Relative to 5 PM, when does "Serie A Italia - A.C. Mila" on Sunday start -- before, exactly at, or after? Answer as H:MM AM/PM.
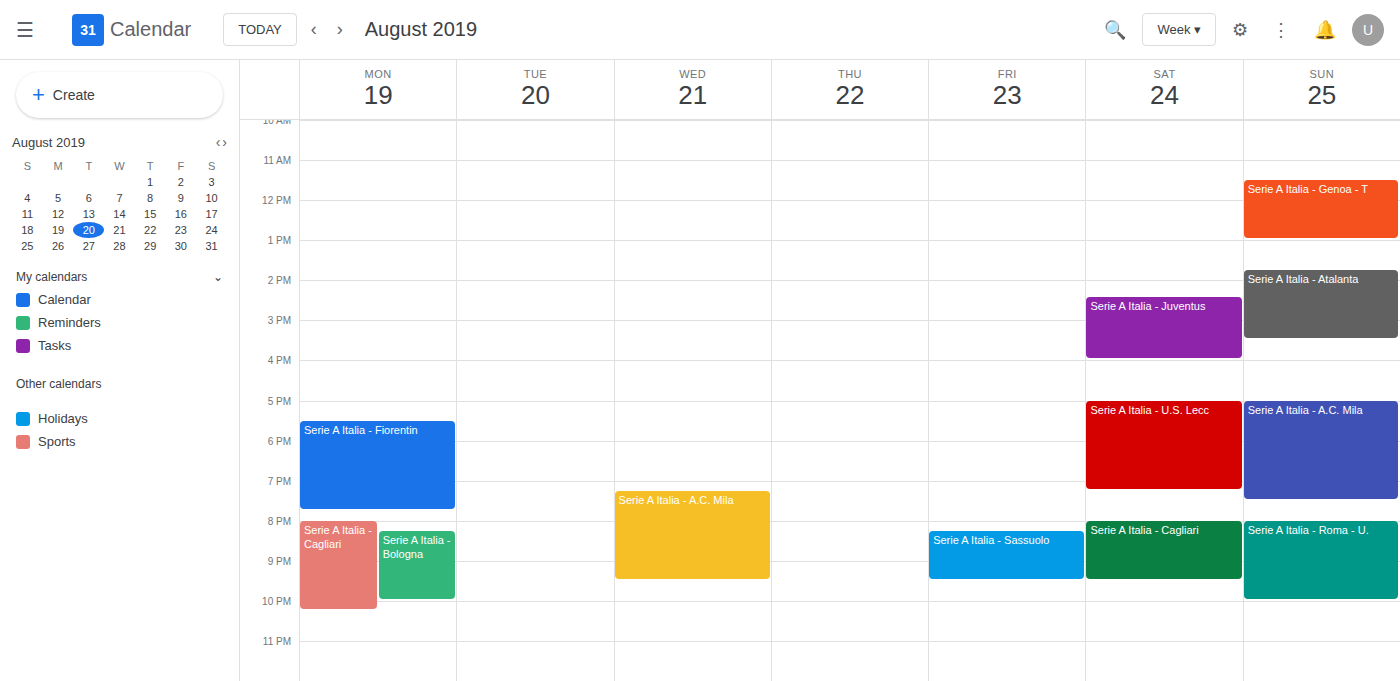
5:00 PM -- exactly at 5 PM, on the 5 PM line.